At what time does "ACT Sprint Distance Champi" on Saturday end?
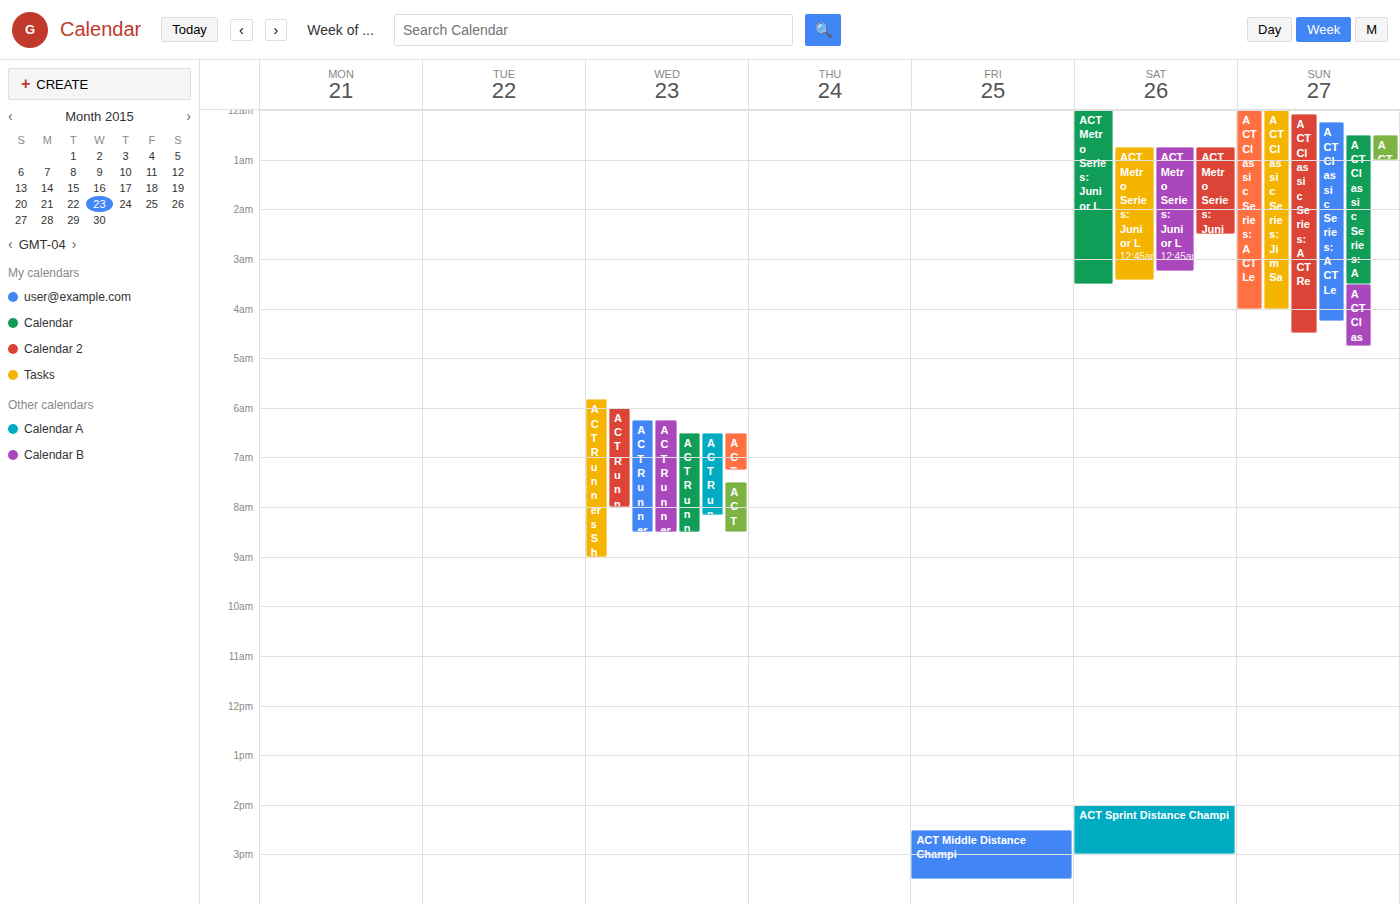
3:00 PM